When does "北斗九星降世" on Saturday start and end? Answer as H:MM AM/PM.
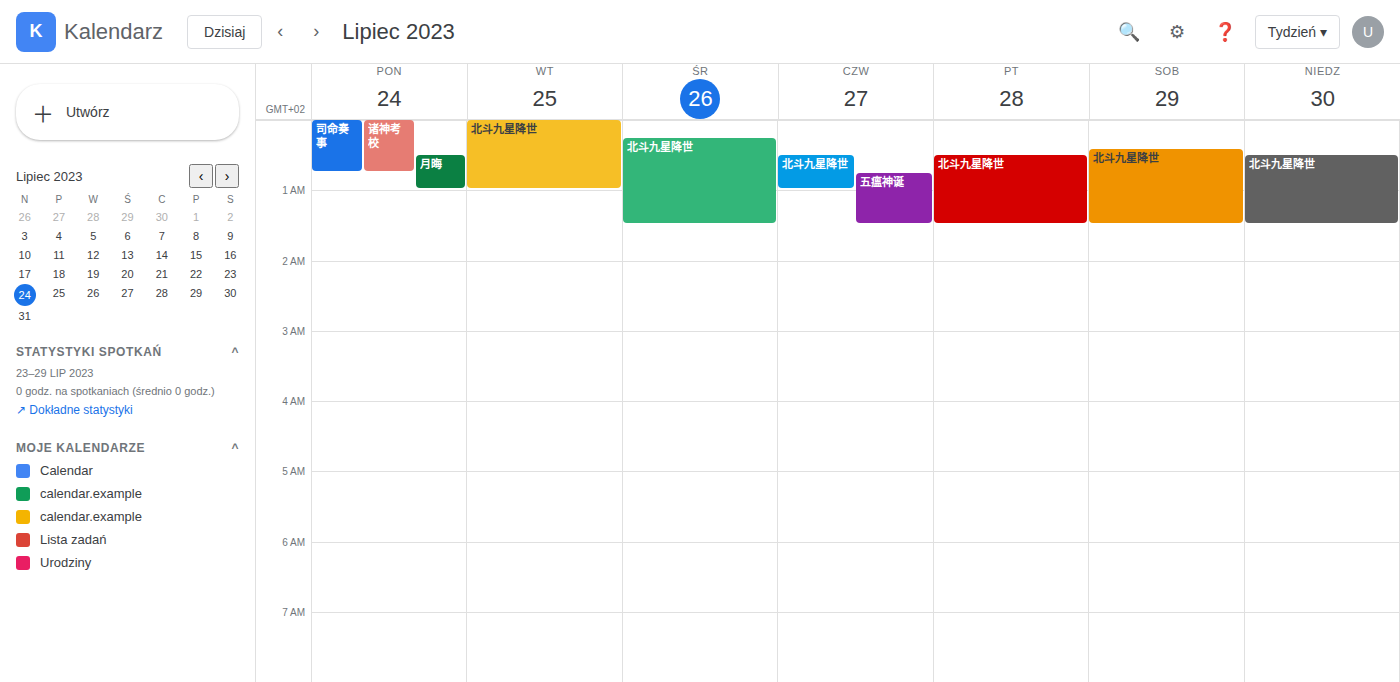
12:25 AM to 1:30 AM